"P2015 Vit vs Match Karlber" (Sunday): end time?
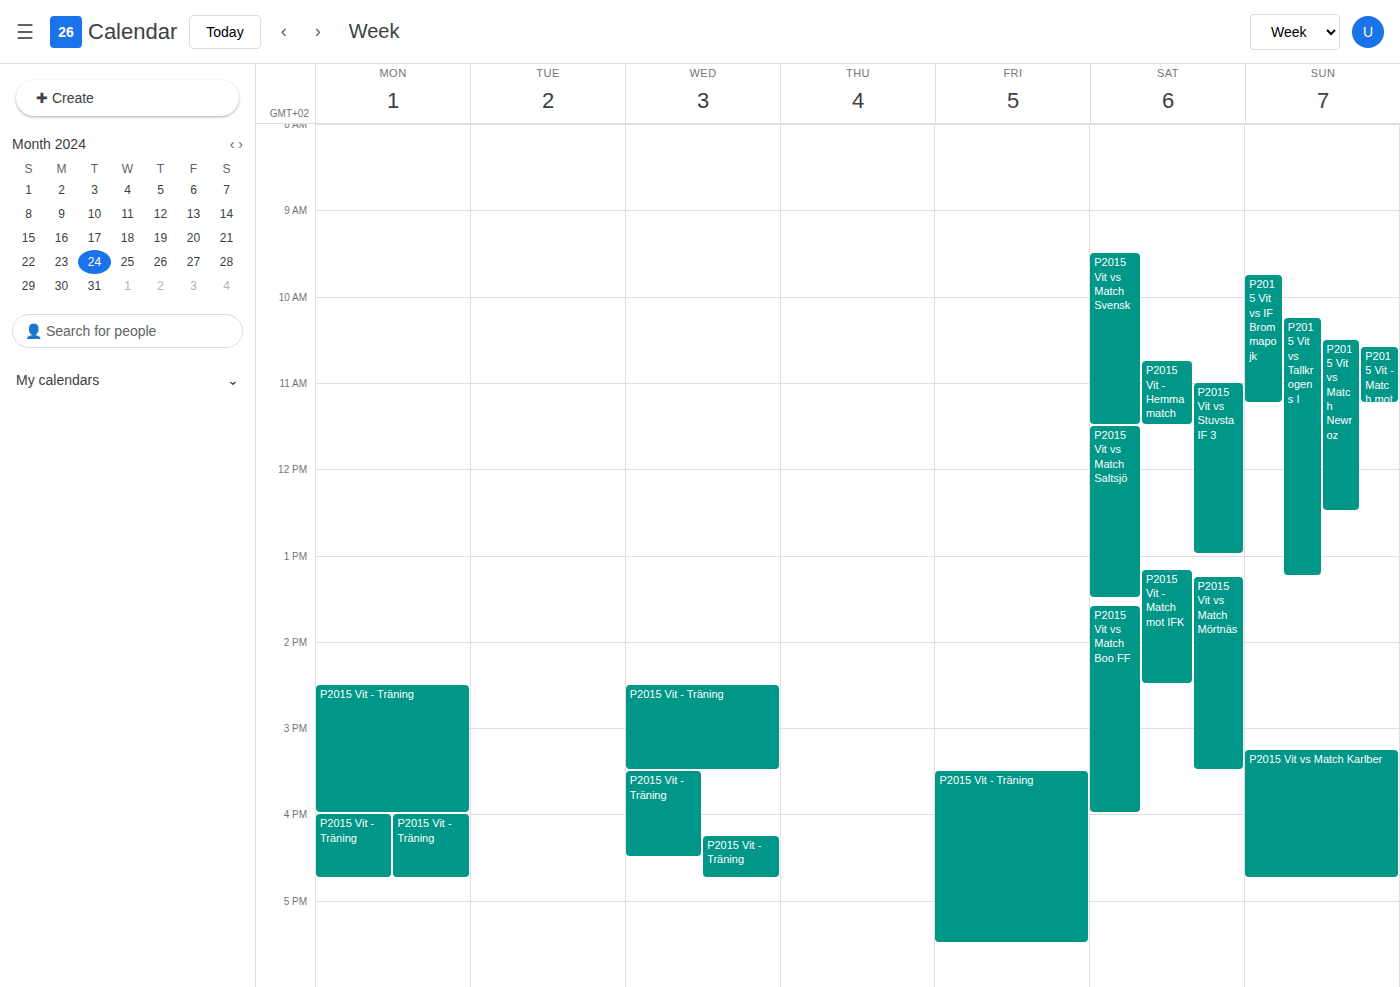
4:45 PM